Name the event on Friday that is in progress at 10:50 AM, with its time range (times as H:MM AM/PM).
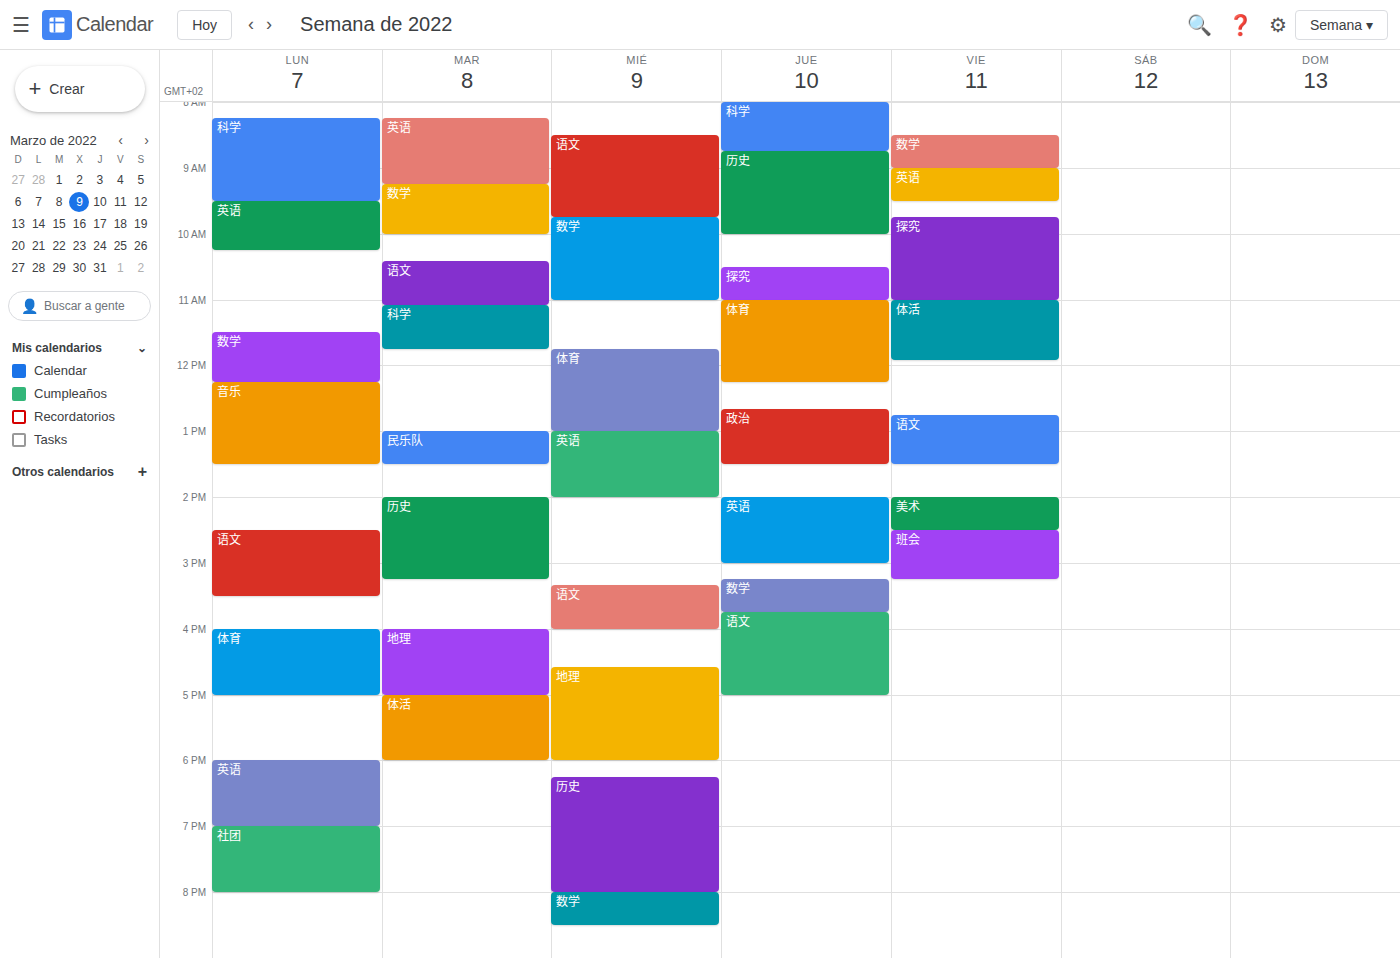
"探究", 9:45 AM to 11:00 AM